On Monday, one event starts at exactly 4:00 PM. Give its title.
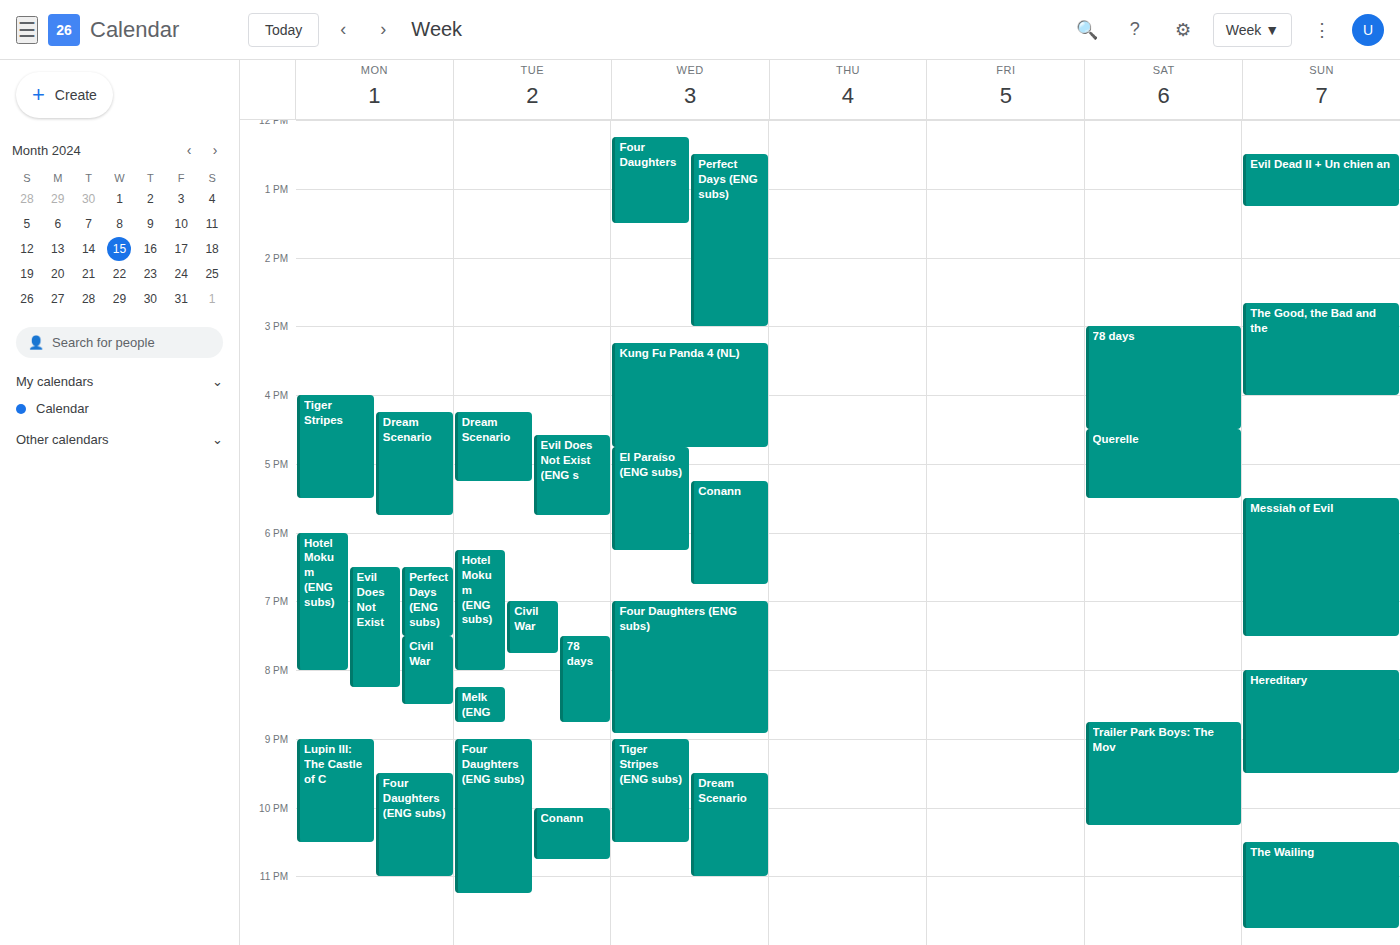
"Tiger Stripes"